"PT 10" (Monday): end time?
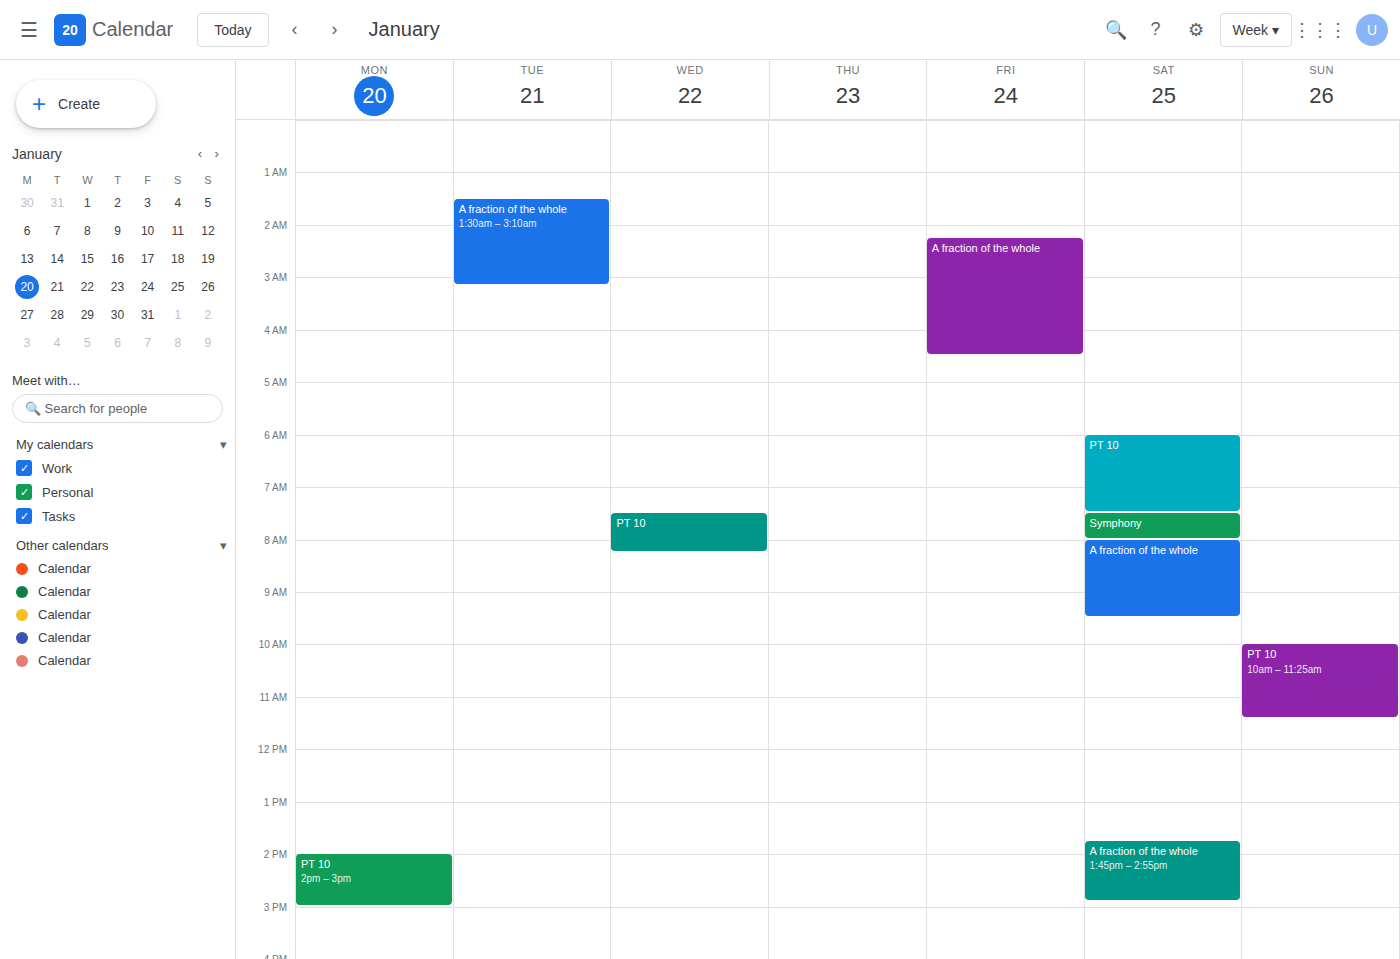
15:00